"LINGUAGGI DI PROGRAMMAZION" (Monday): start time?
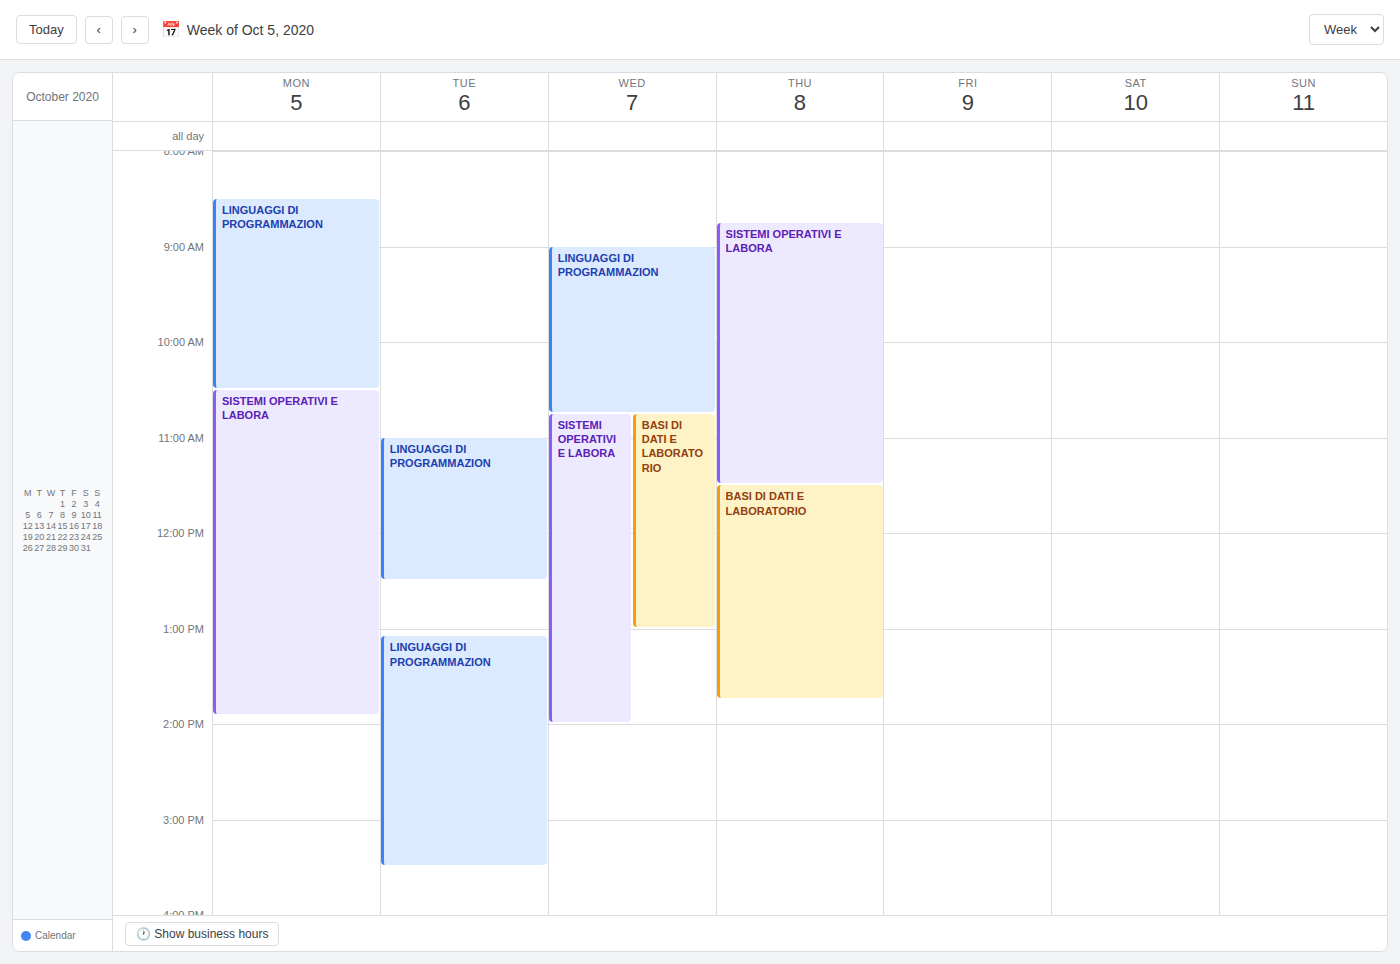
8:30 AM